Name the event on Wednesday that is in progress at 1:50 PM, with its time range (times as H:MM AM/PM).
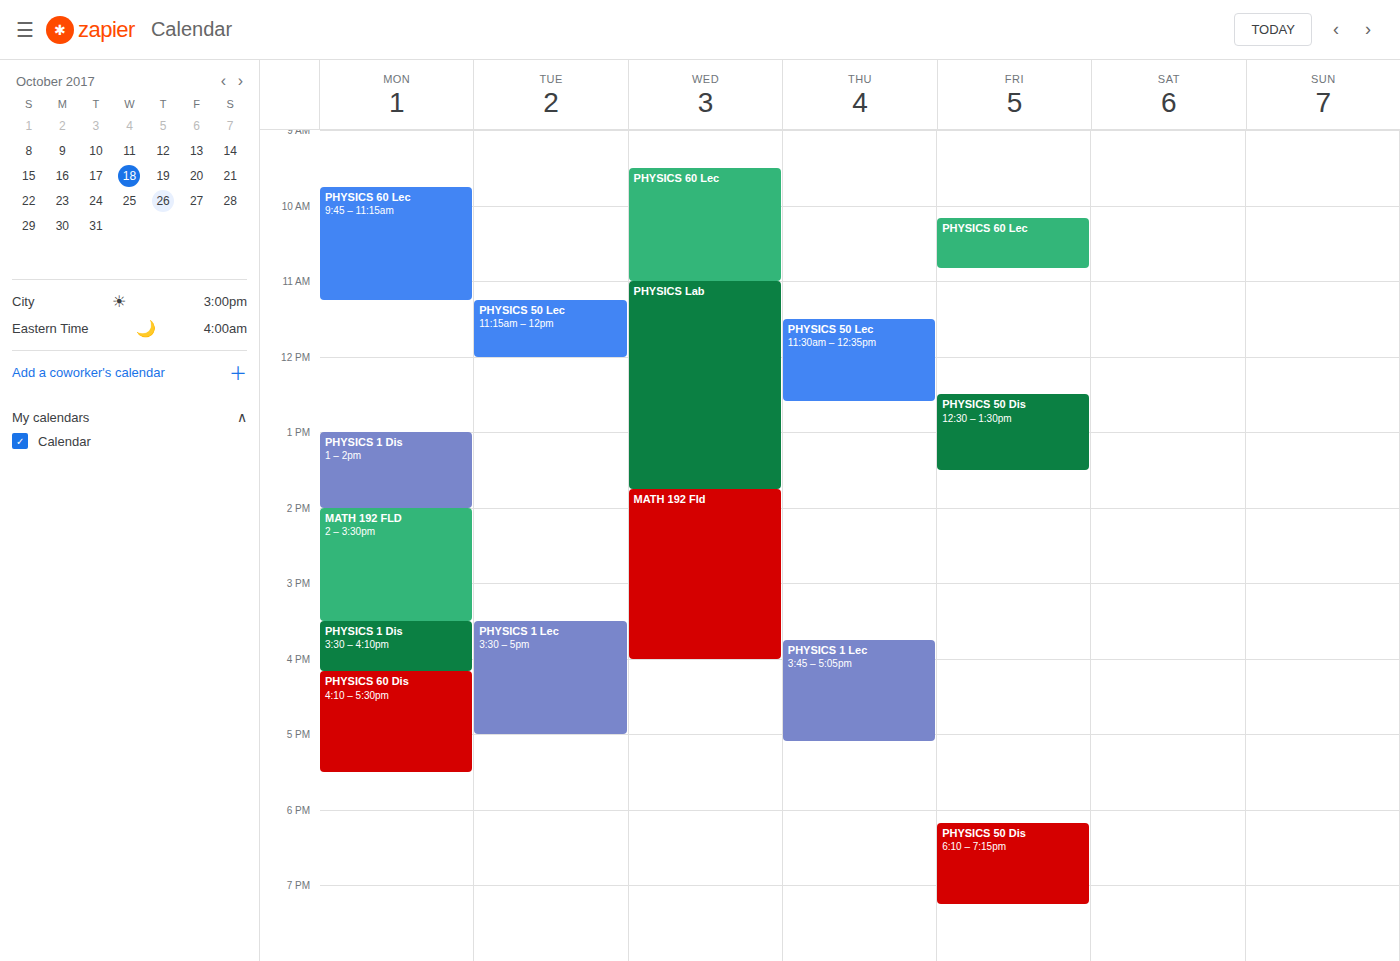
"MATH 192 Fld", 1:45 PM to 4:00 PM